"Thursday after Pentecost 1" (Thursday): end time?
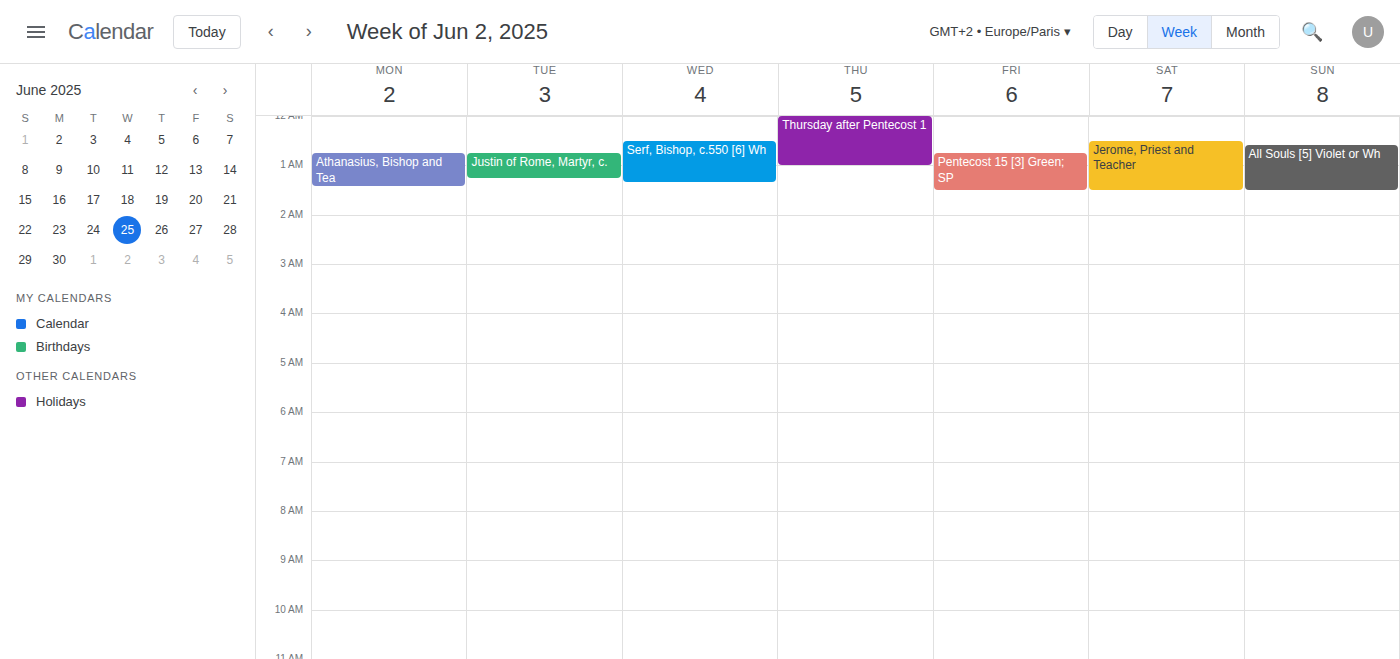
1:00 AM